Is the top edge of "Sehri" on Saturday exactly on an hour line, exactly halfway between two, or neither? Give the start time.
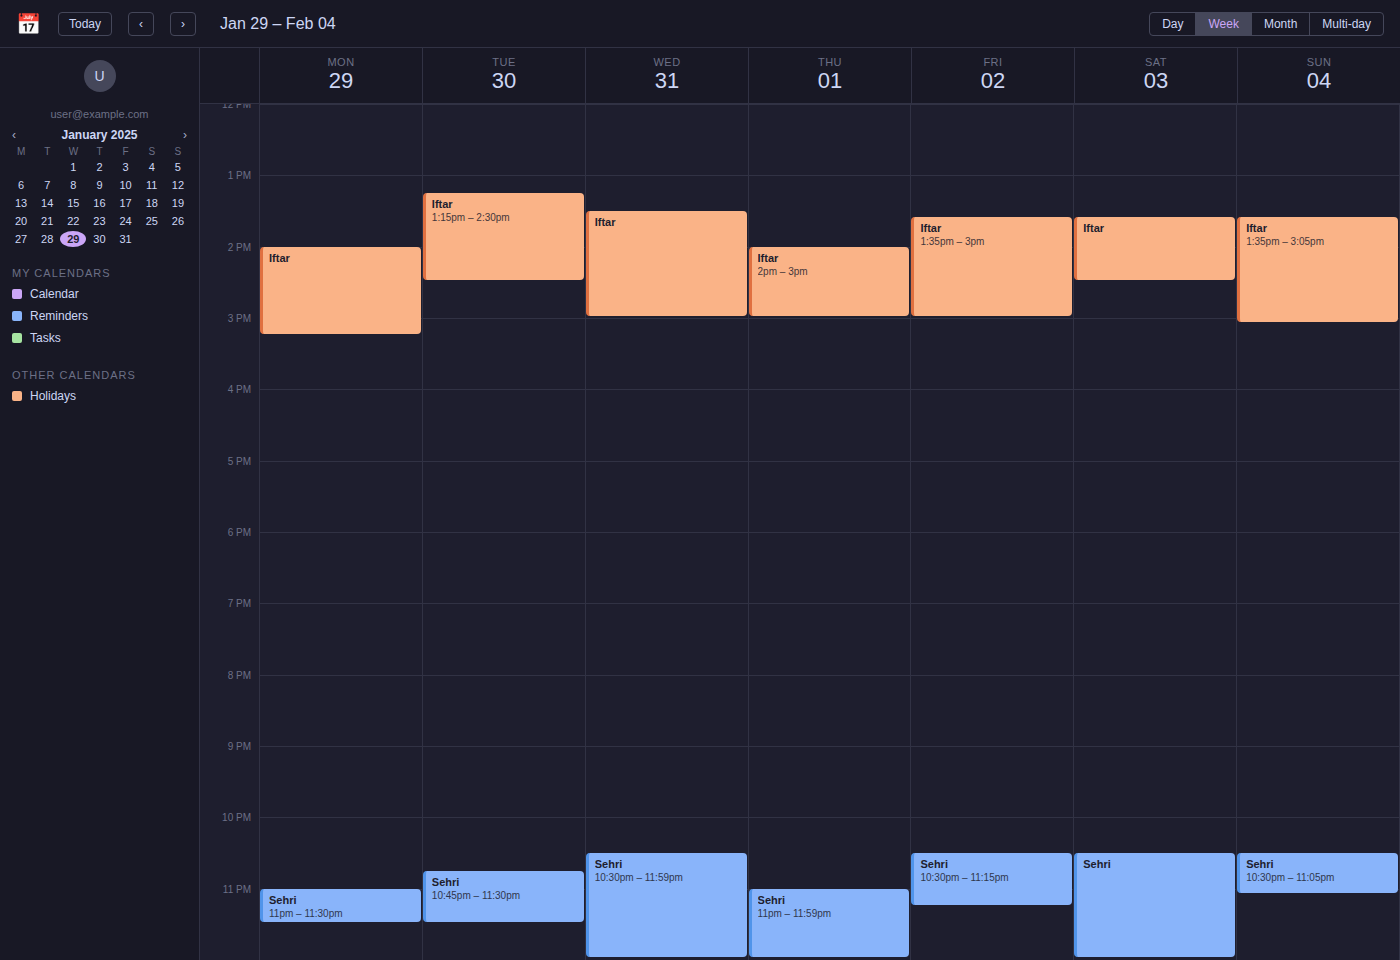
10:30 PM -- halfway between the 10 PM and 11 PM lines.